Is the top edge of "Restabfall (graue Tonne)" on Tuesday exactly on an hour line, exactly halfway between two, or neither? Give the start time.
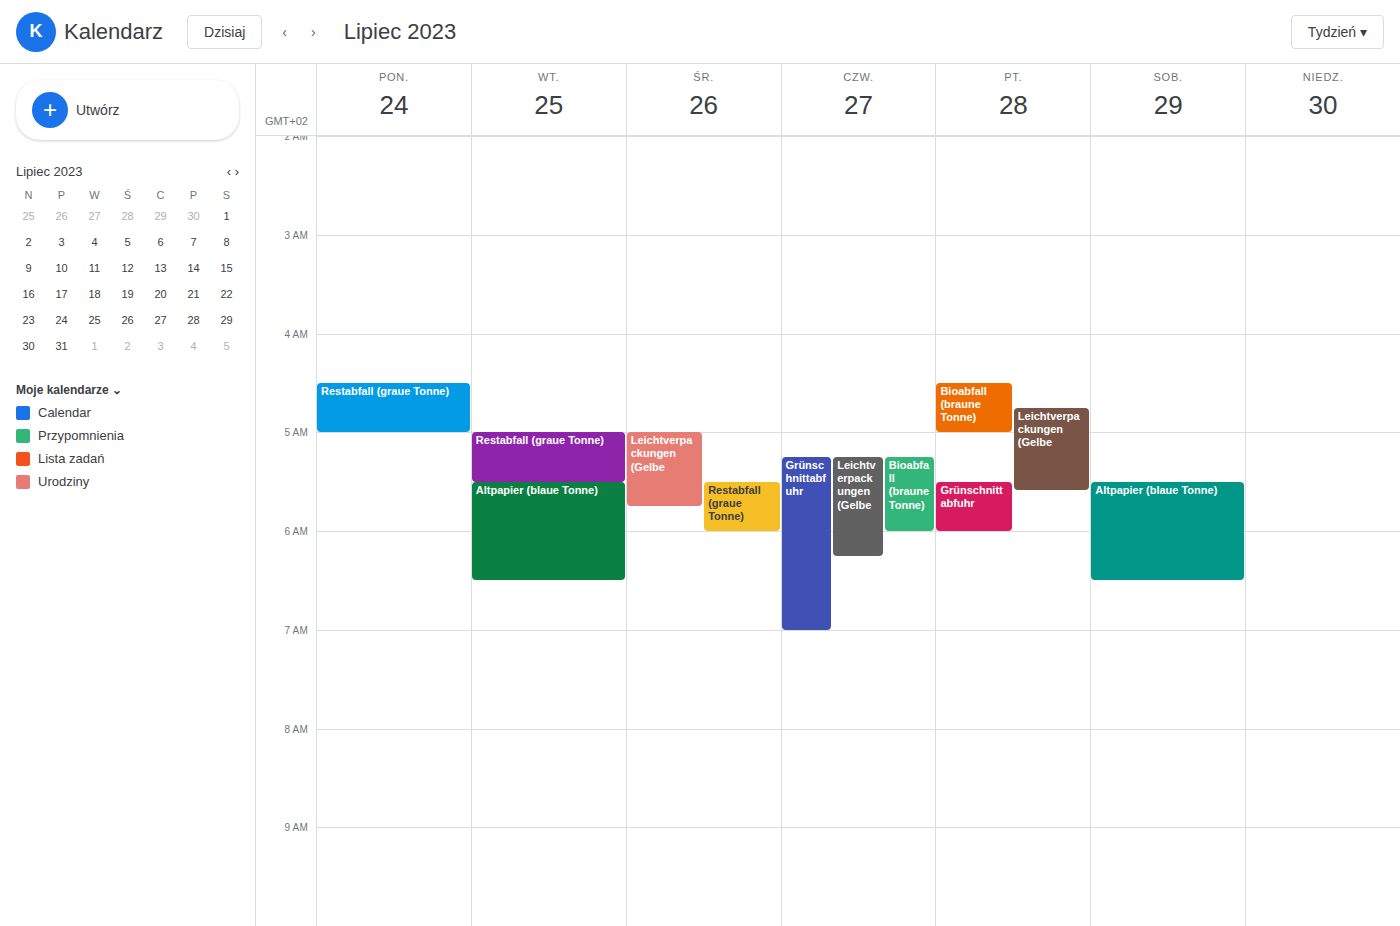
5:00 AM -- exactly on the 5 AM line.